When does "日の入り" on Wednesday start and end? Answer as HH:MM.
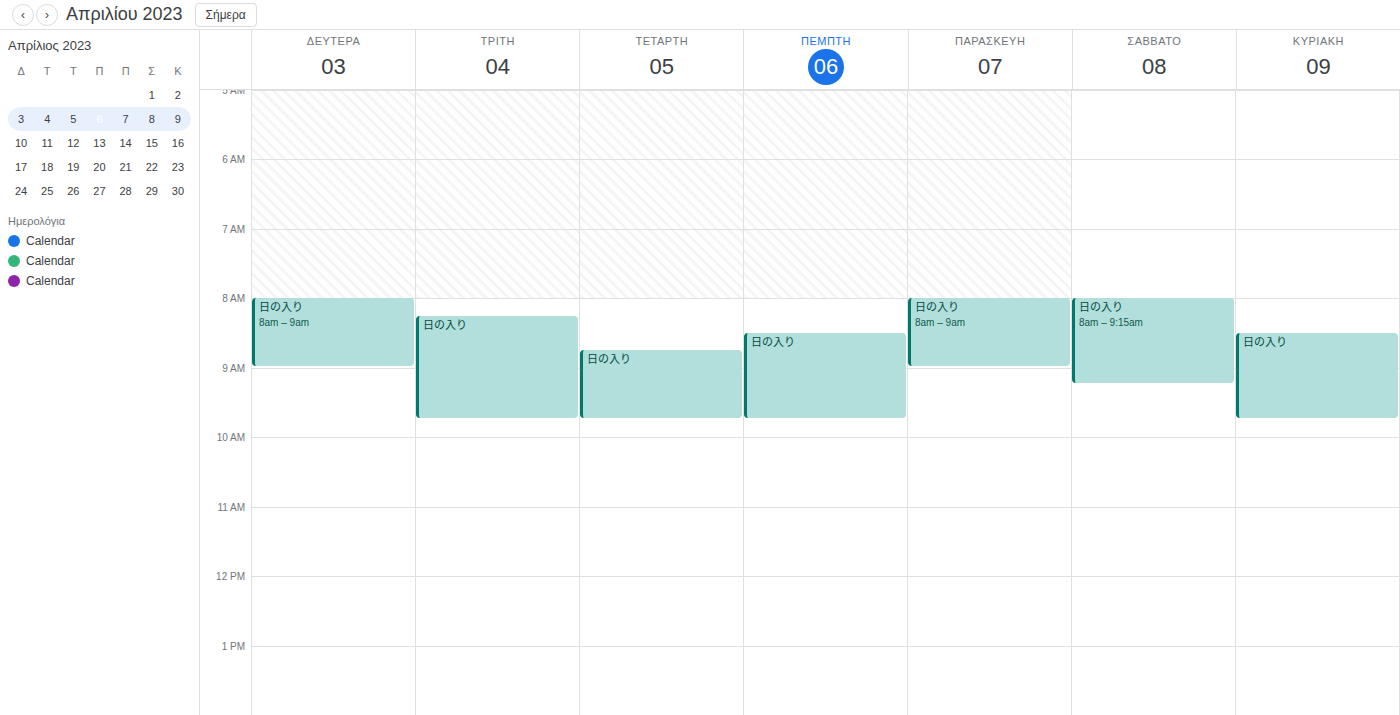
08:45 to 09:45